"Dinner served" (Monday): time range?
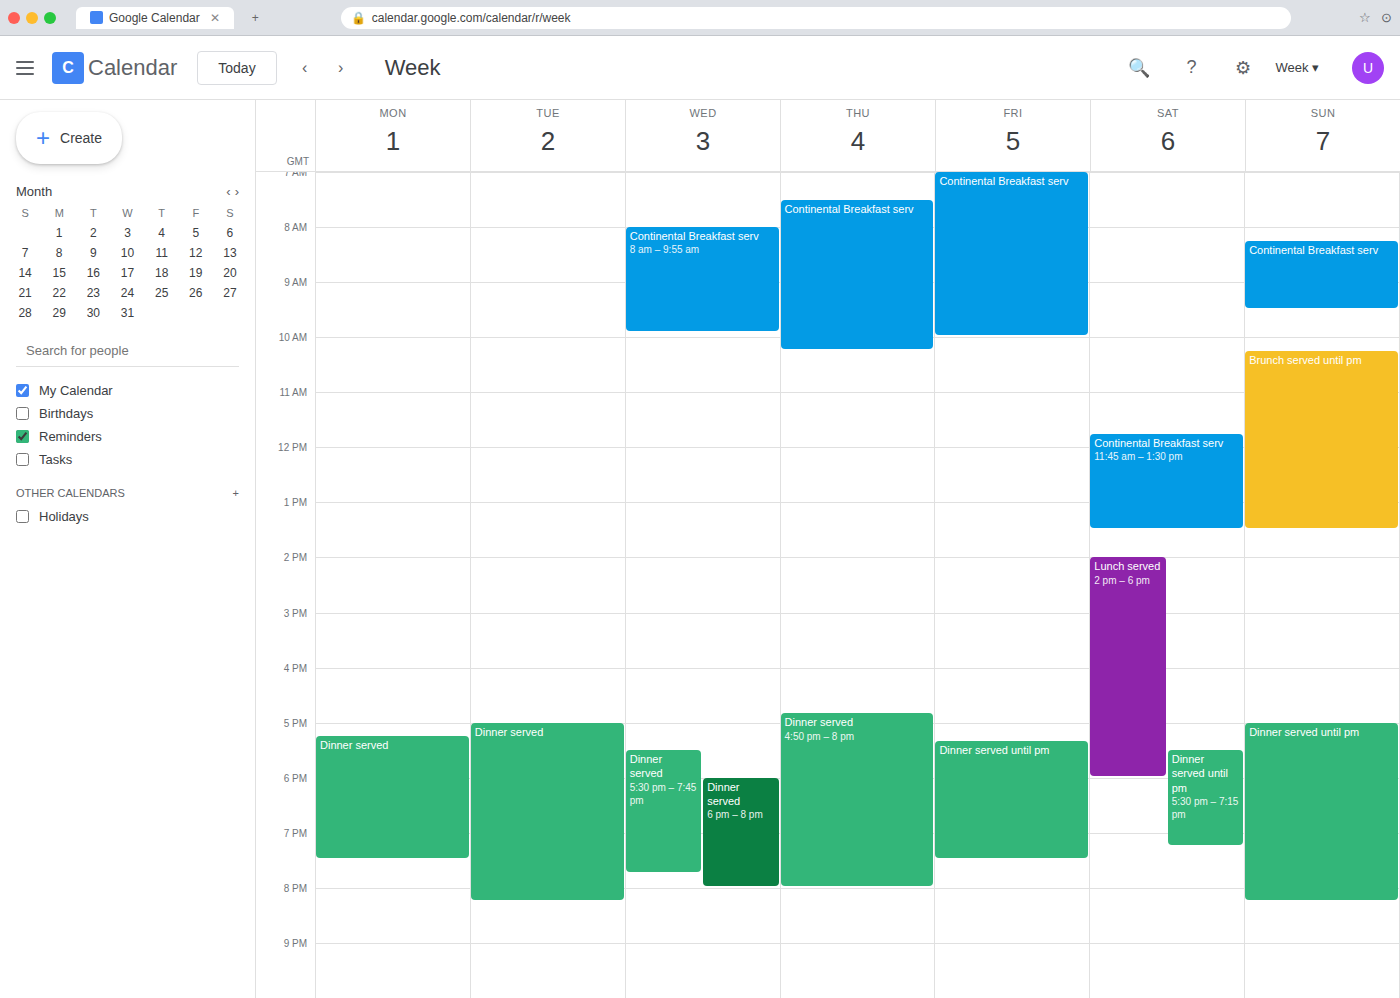
5:15 PM to 7:30 PM